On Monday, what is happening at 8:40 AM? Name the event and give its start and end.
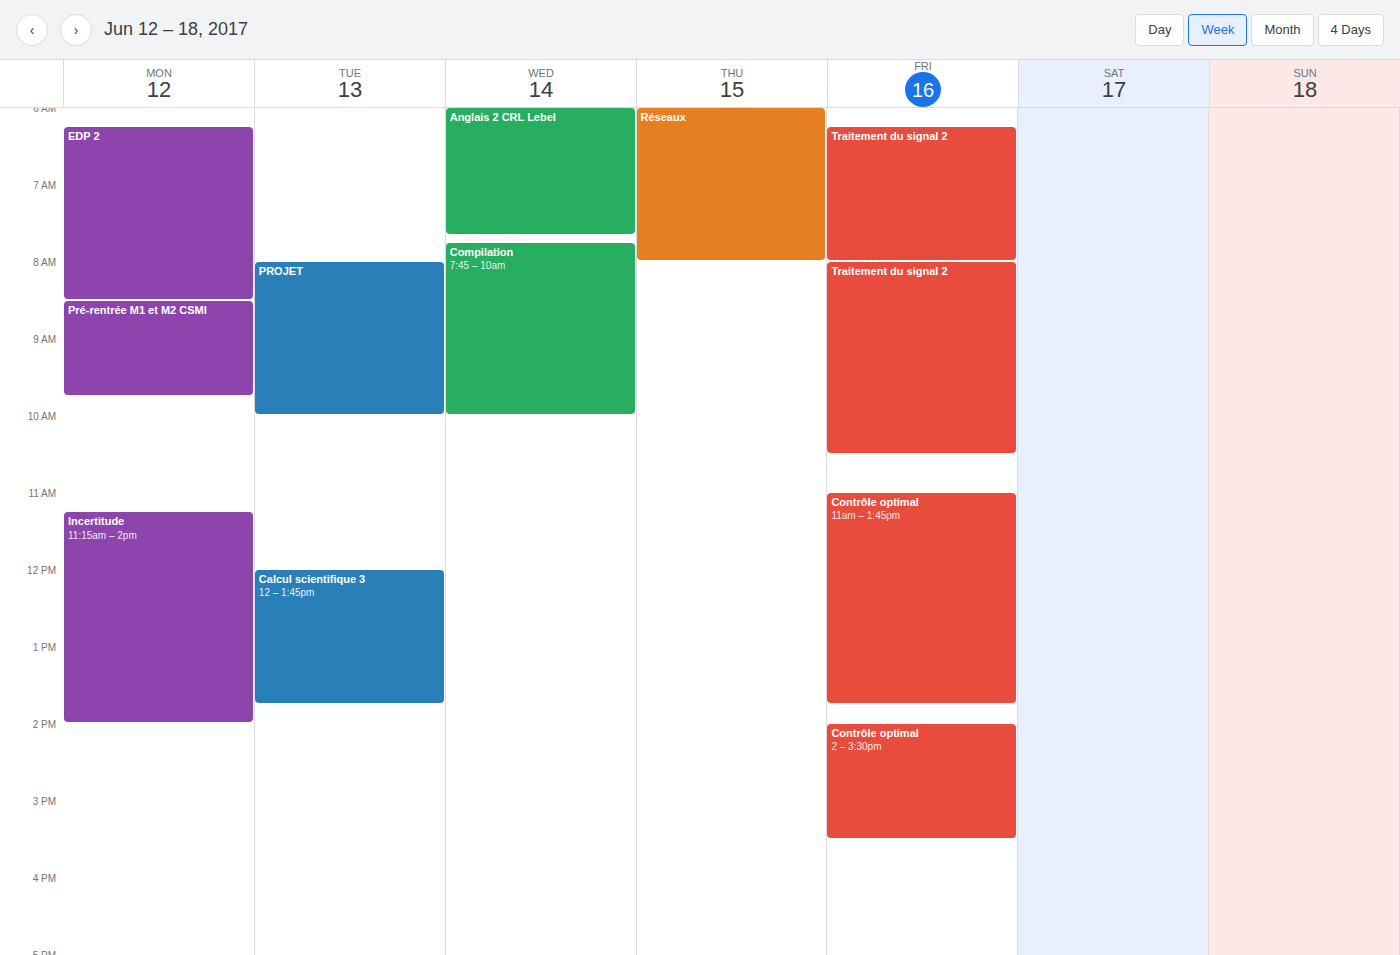
"Pré-rentrée M1 et M2 CSMI", 8:30 AM to 9:45 AM